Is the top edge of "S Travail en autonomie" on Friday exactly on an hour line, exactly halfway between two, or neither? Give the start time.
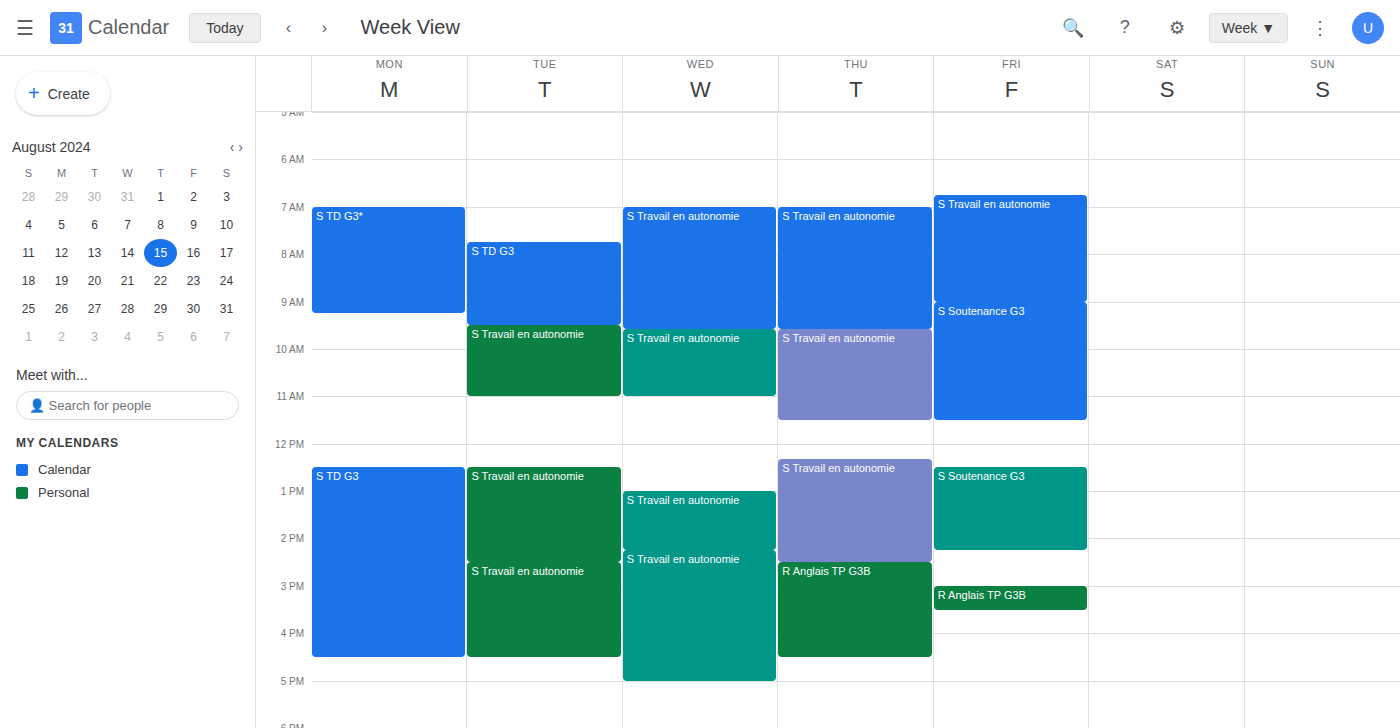
6:45 AM -- neither: three quarters of the way from the 6 AM line to the 7 AM line.